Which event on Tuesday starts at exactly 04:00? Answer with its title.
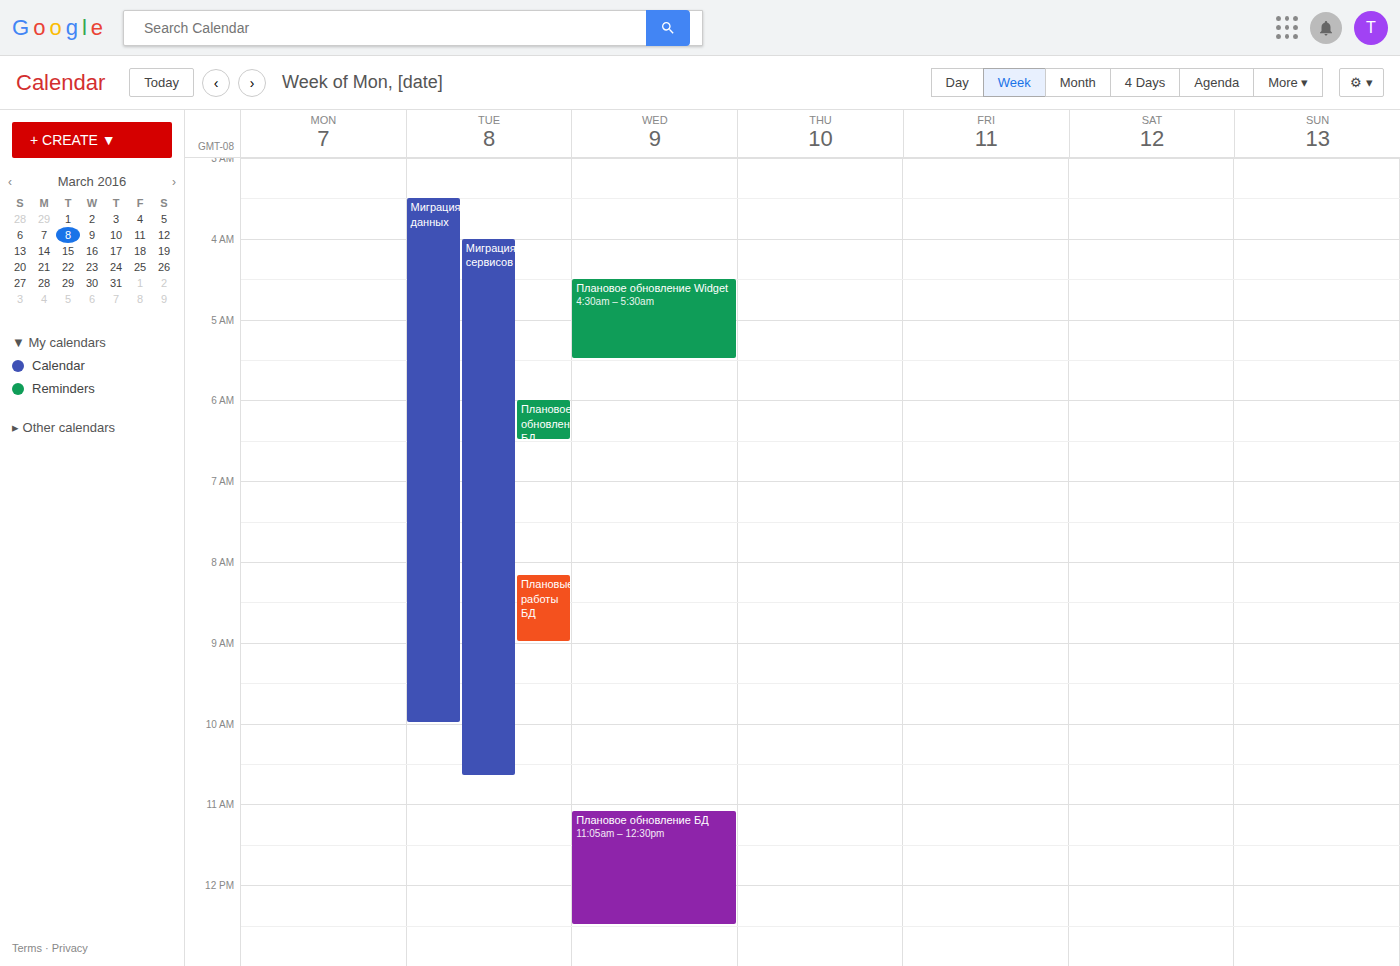
"Миграция сервисов"